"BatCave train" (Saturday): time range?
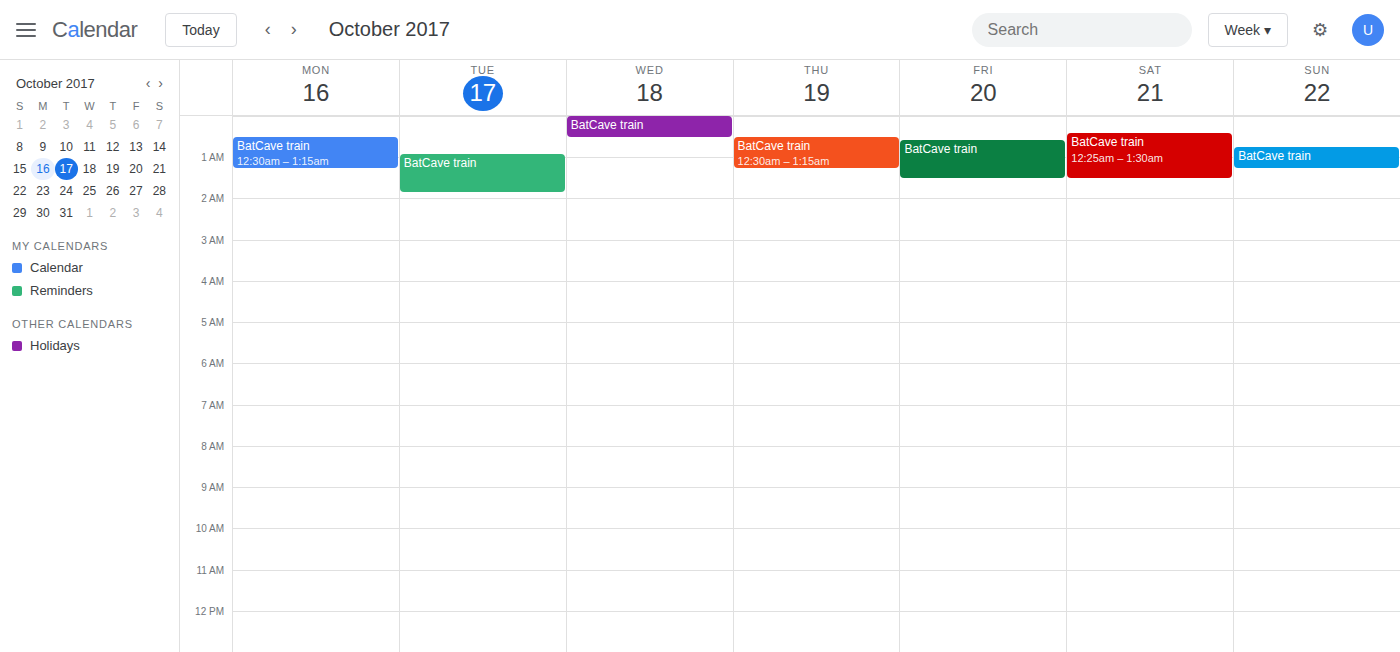
12:25 AM to 1:30 AM